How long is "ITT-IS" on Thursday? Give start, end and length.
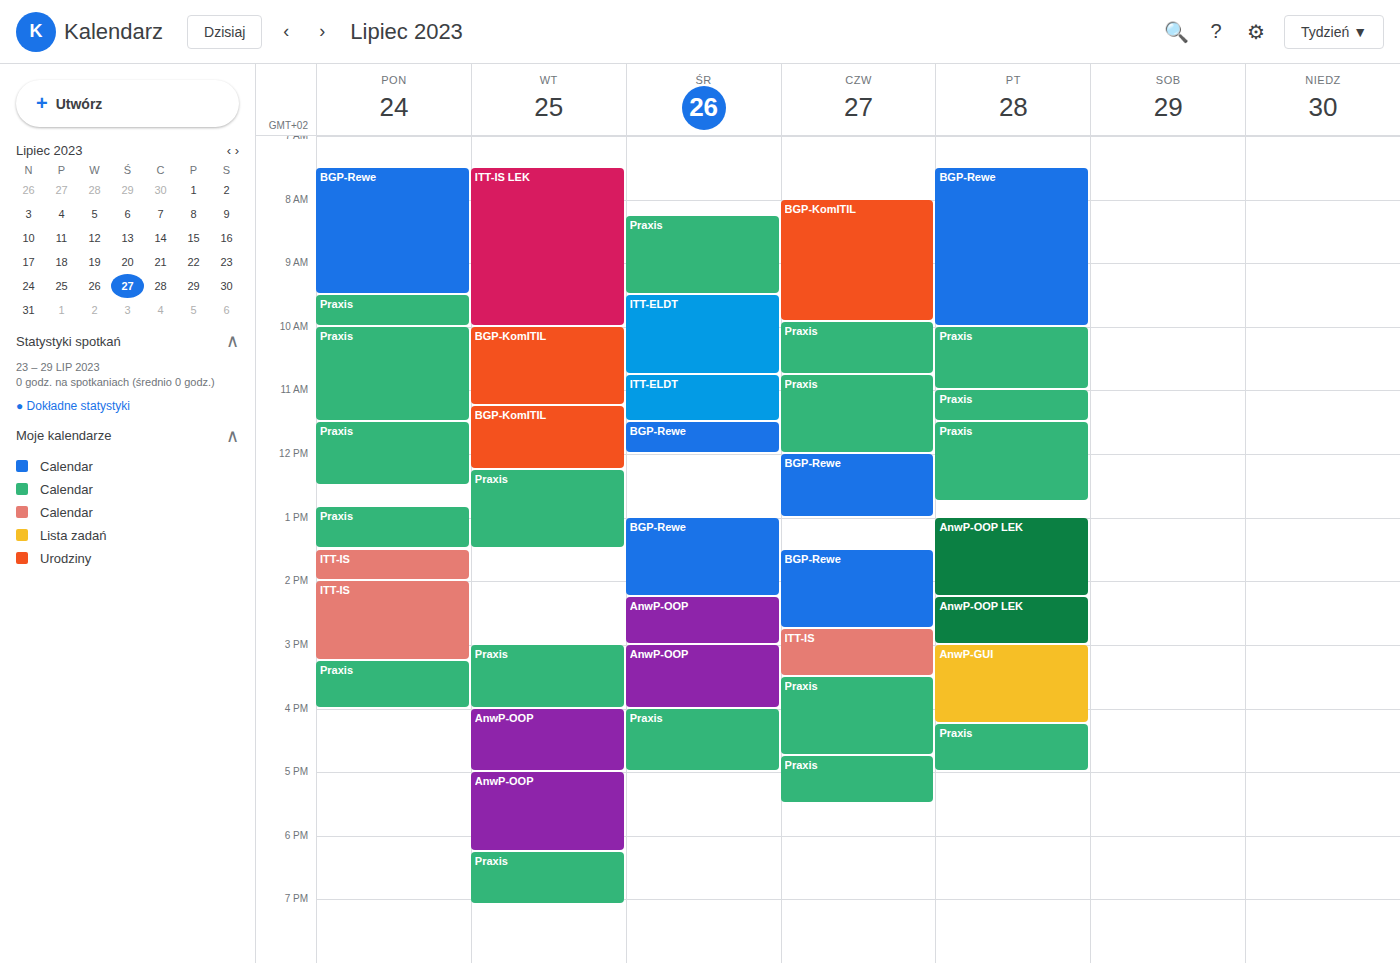
2:45 PM to 3:30 PM, 45 minutes